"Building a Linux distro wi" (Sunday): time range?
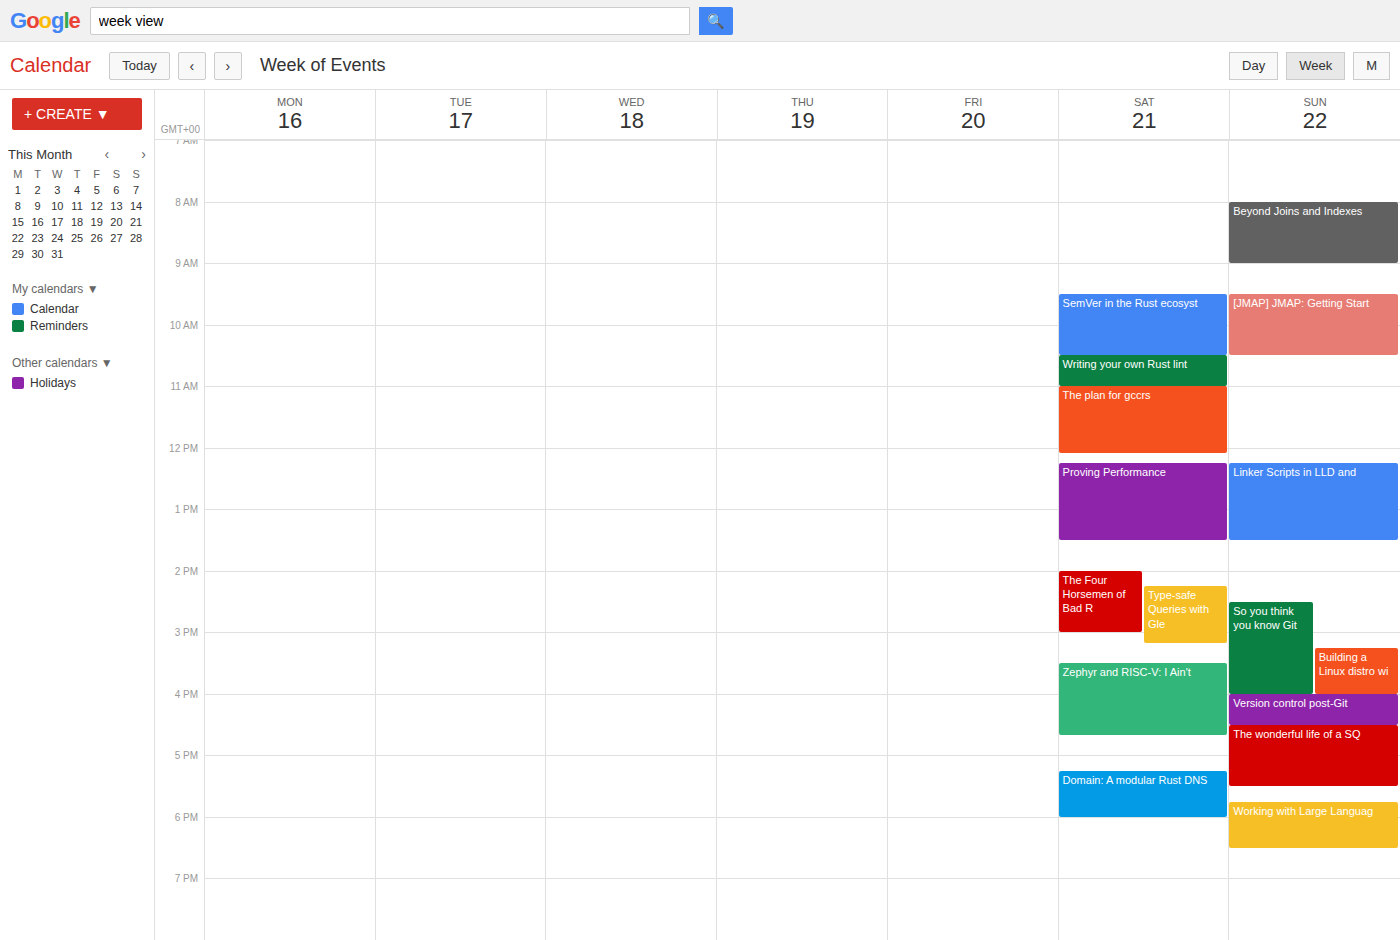
3:15 PM to 4:00 PM